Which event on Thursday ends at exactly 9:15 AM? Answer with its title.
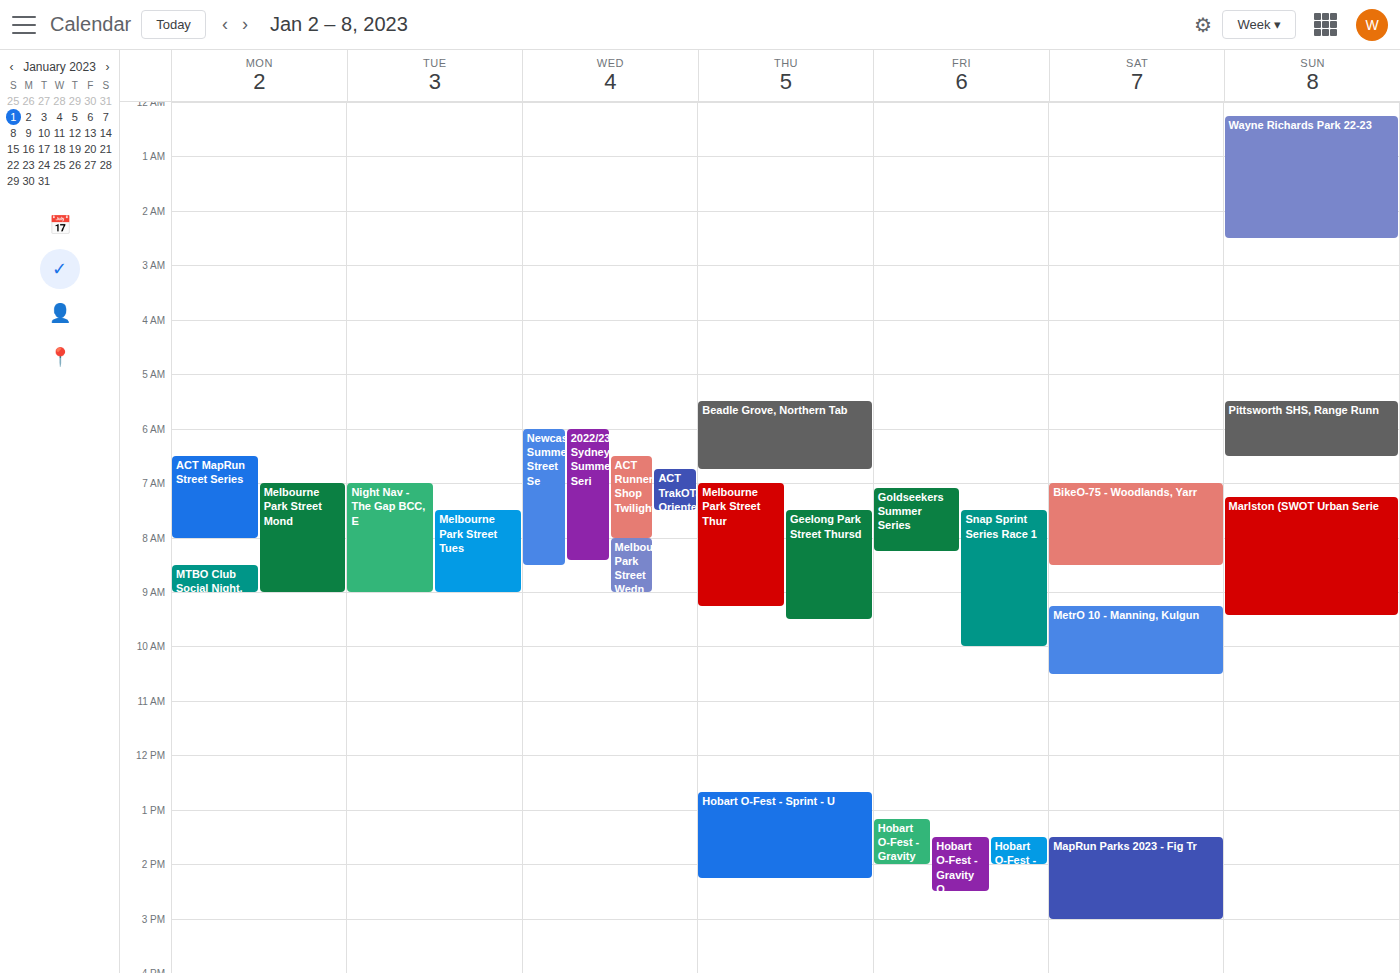
"Melbourne Park Street Thur"